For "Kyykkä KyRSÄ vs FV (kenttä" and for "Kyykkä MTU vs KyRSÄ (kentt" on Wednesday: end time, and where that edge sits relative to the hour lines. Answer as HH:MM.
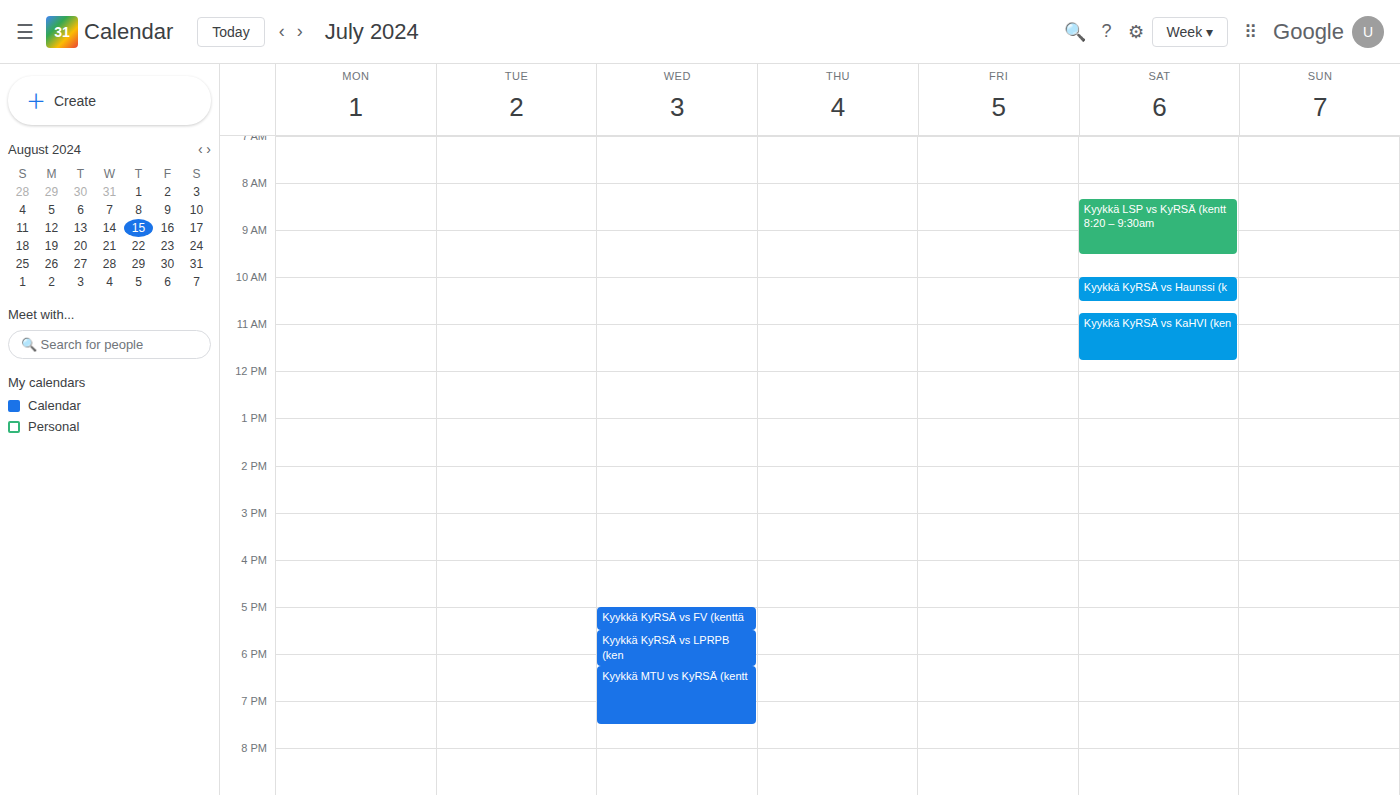
"Kyykkä KyRSÄ vs FV (kenttä": 17:30, halfway between the 17:00 and 18:00 lines. "Kyykkä MTU vs KyRSÄ (kentt": 19:30, halfway between the 19:00 and 20:00 lines.